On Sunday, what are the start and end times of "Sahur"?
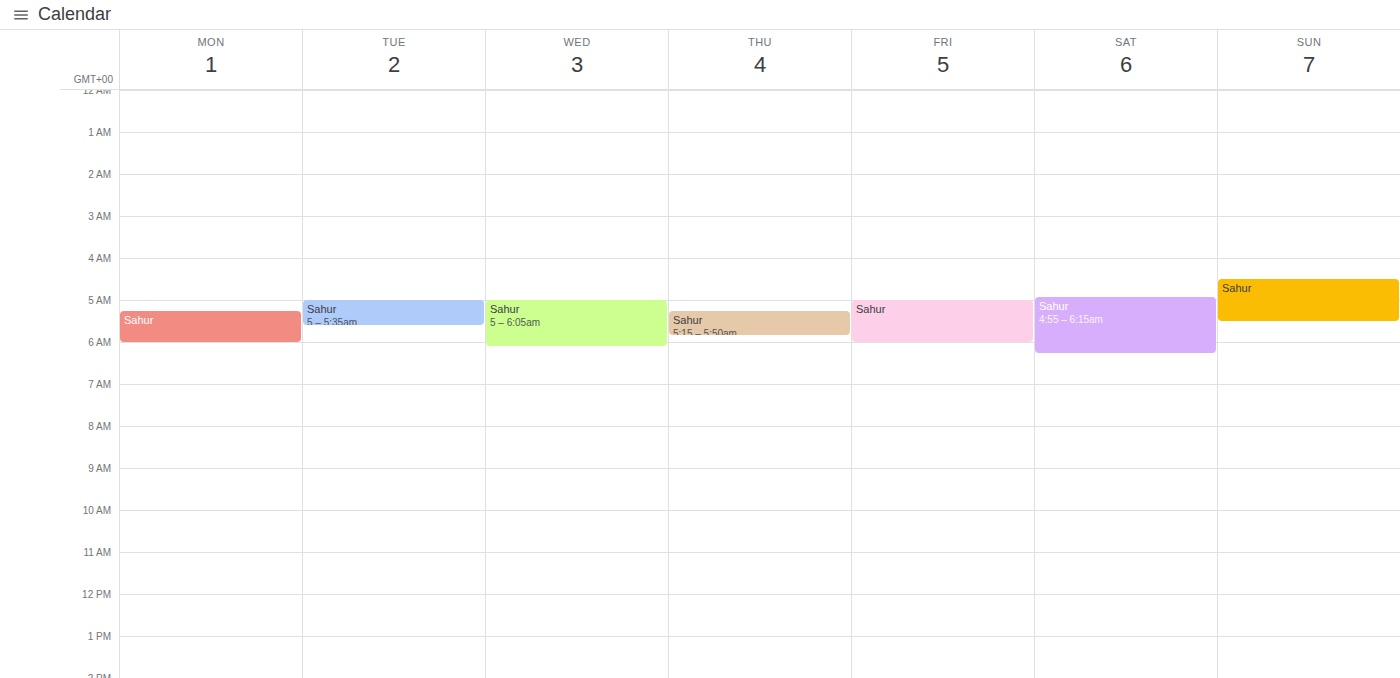
4:30 AM to 5:30 AM